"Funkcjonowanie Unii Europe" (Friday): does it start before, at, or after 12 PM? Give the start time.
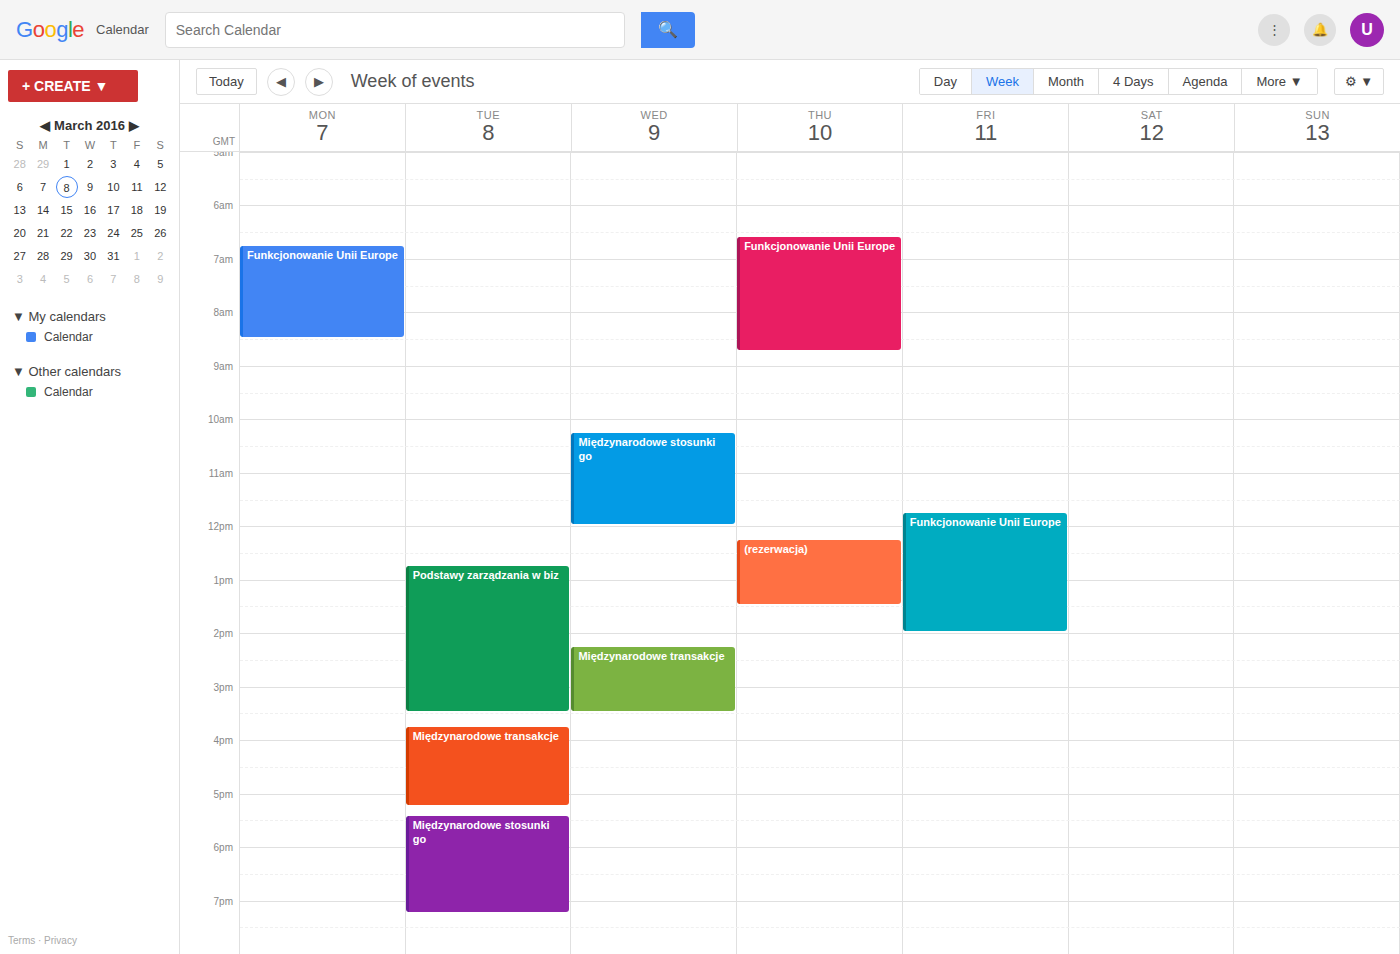
11:45 AM -- before 12 PM, 15 minutes above the 12 PM line.